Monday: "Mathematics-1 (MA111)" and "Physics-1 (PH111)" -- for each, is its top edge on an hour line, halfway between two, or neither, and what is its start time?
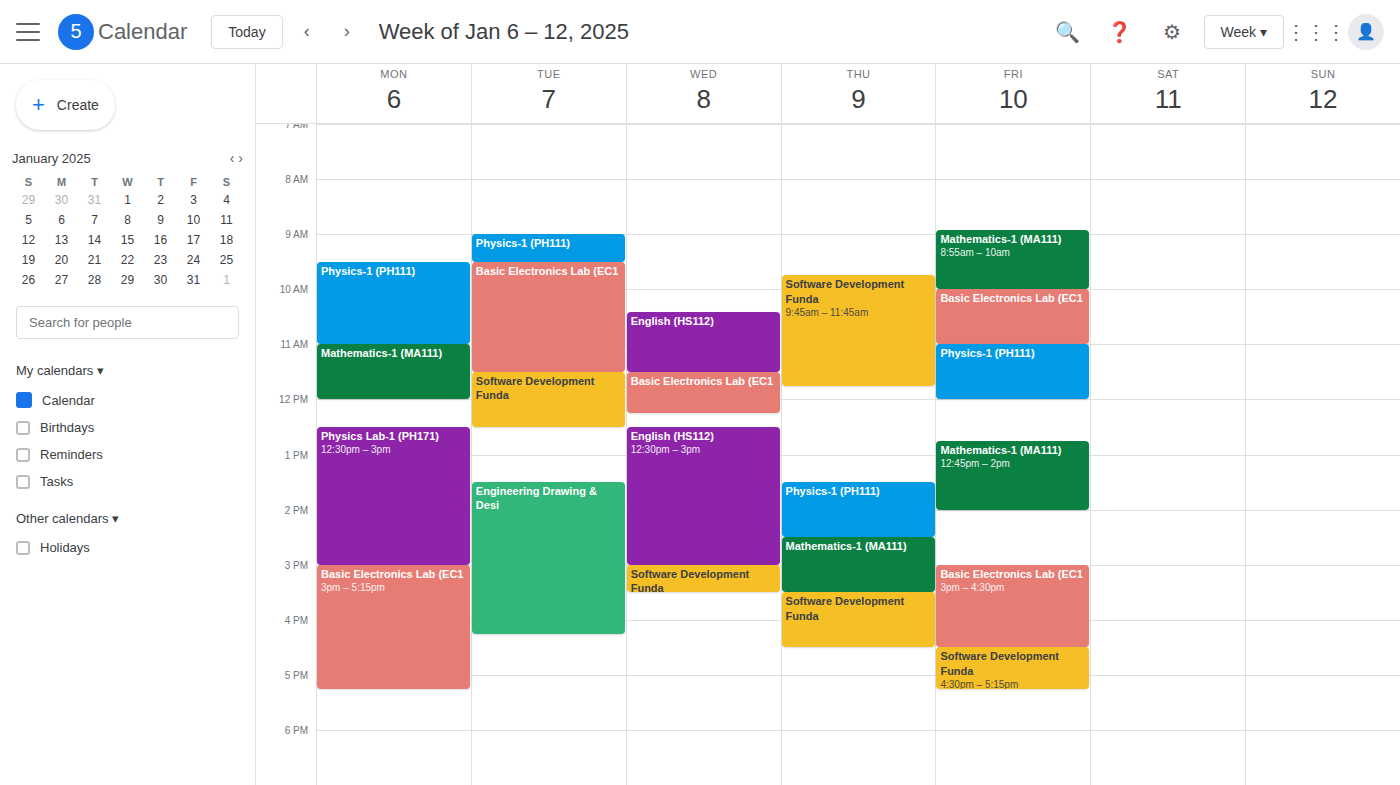
"Mathematics-1 (MA111)": 11:00, exactly on the 11:00 line. "Physics-1 (PH111)": 09:30, halfway between the 09:00 and 10:00 lines.